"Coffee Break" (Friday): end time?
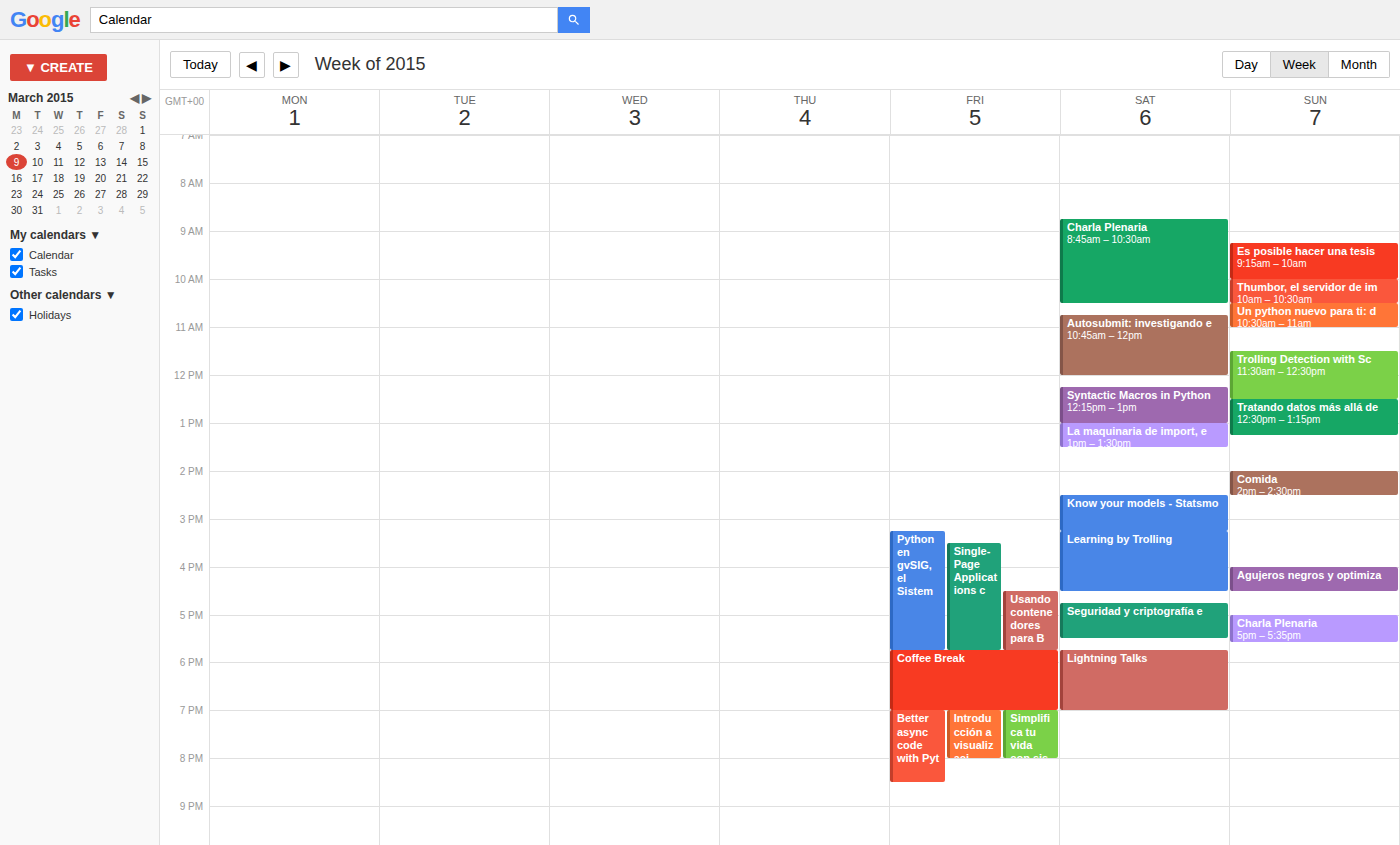
7:00 PM